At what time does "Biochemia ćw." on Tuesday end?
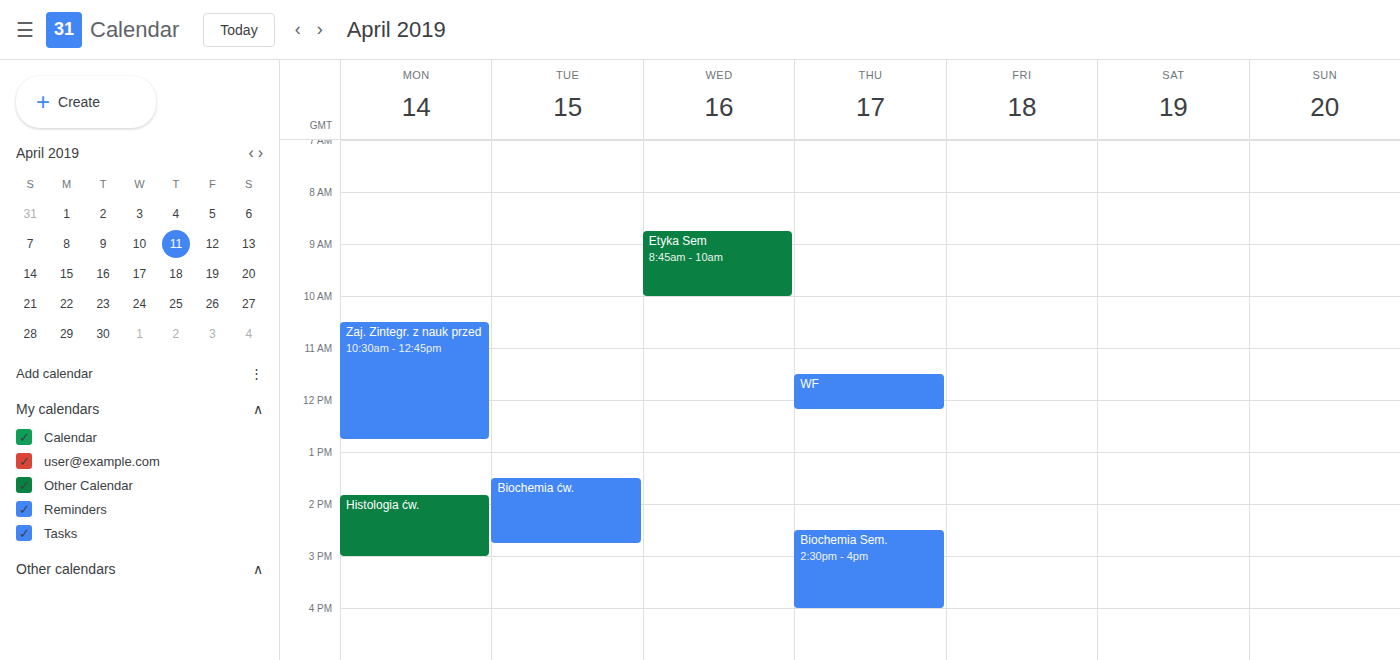
2:45 PM